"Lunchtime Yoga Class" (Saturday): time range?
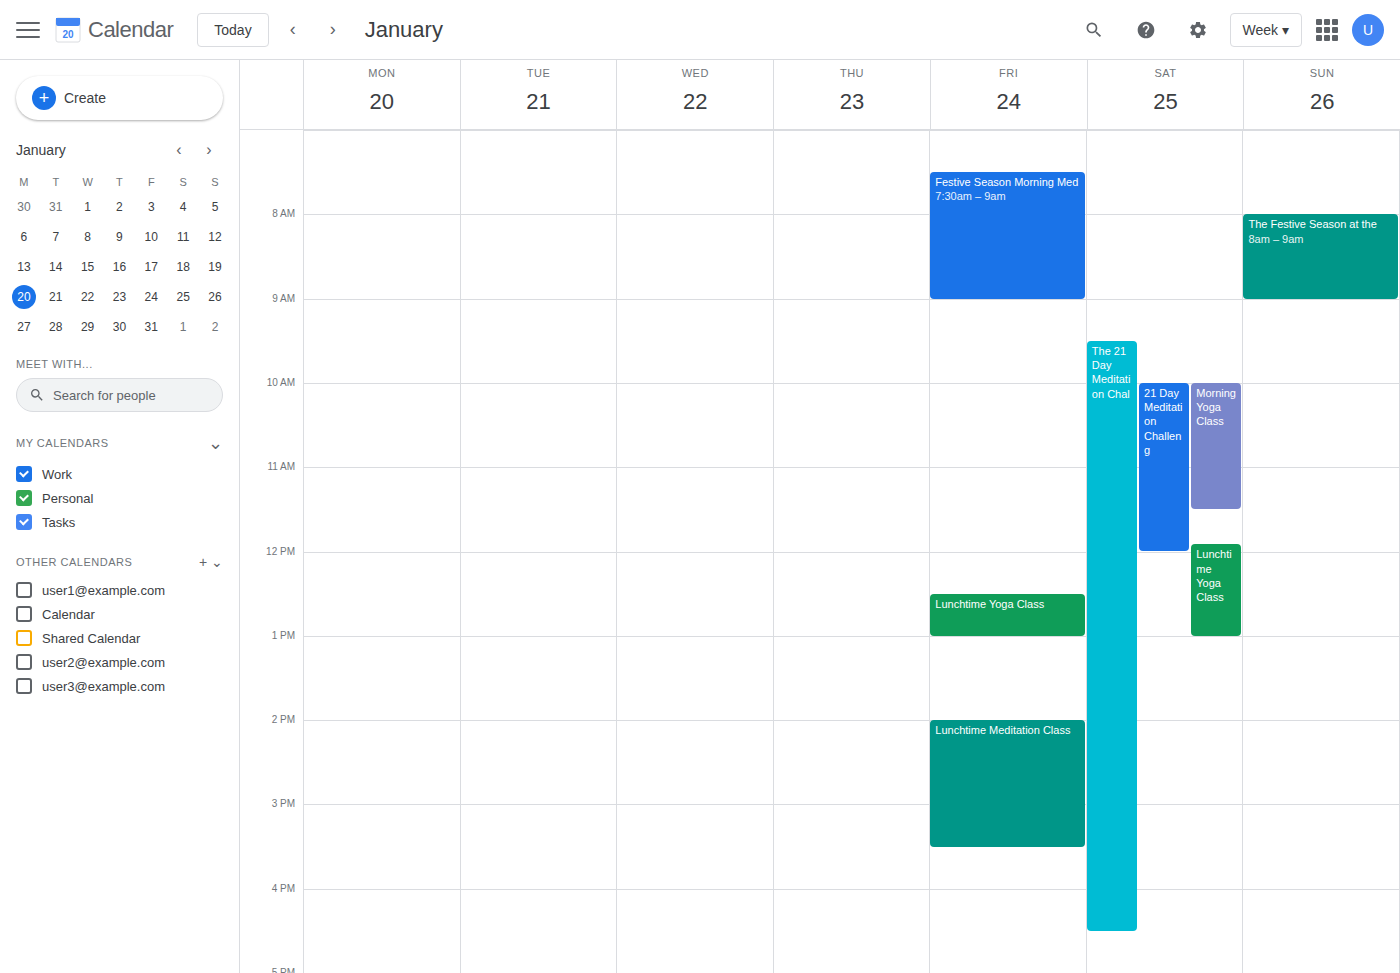
11:55 AM to 1:00 PM